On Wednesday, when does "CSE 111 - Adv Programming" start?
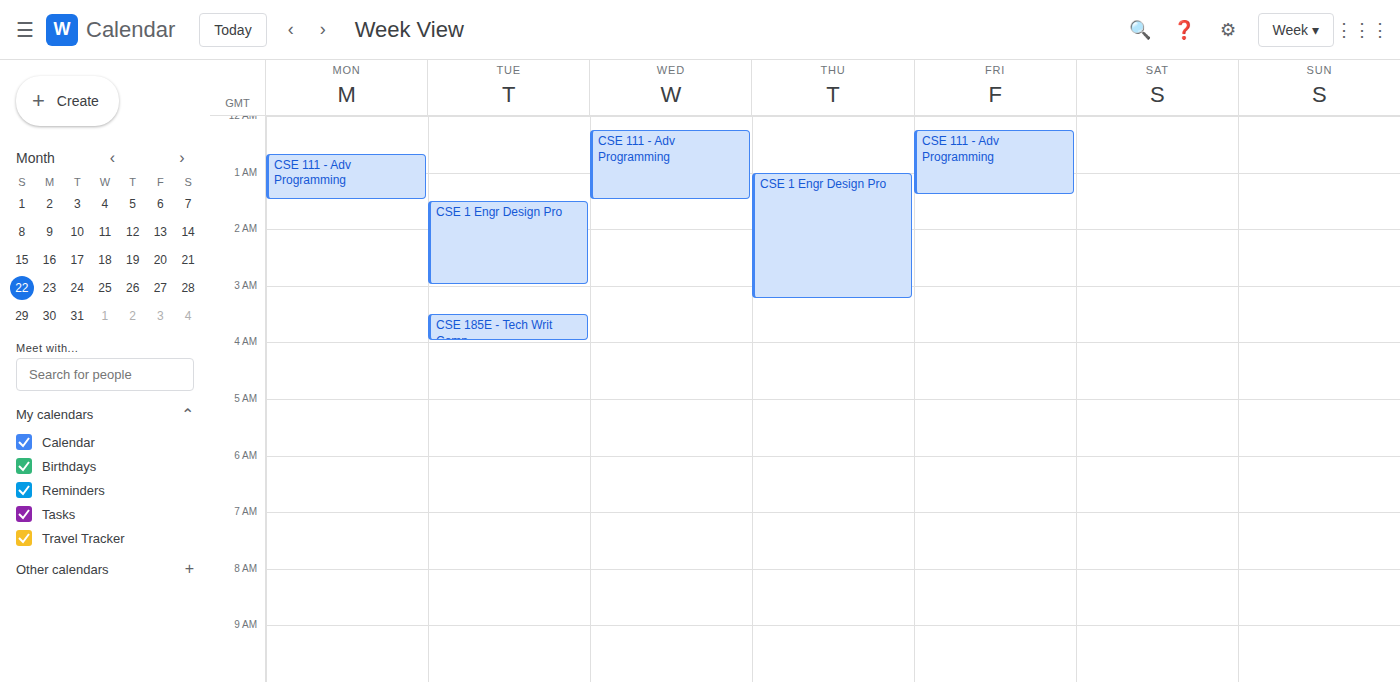
12:15 AM